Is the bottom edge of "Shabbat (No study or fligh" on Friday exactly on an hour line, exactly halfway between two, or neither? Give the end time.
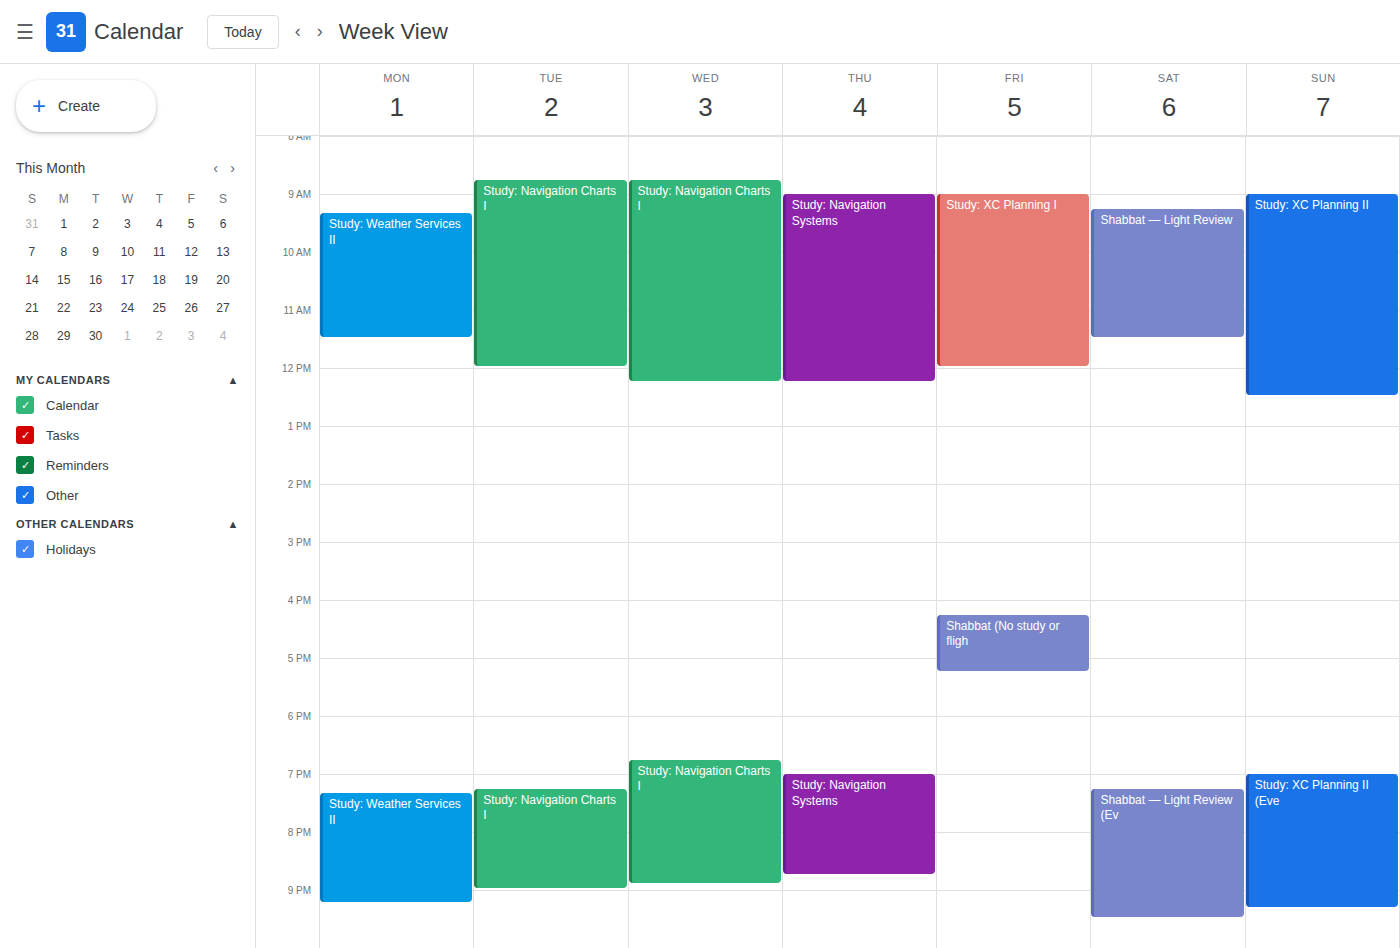
5:15 PM -- neither: a quarter of the way from the 5 PM line to the 6 PM line.